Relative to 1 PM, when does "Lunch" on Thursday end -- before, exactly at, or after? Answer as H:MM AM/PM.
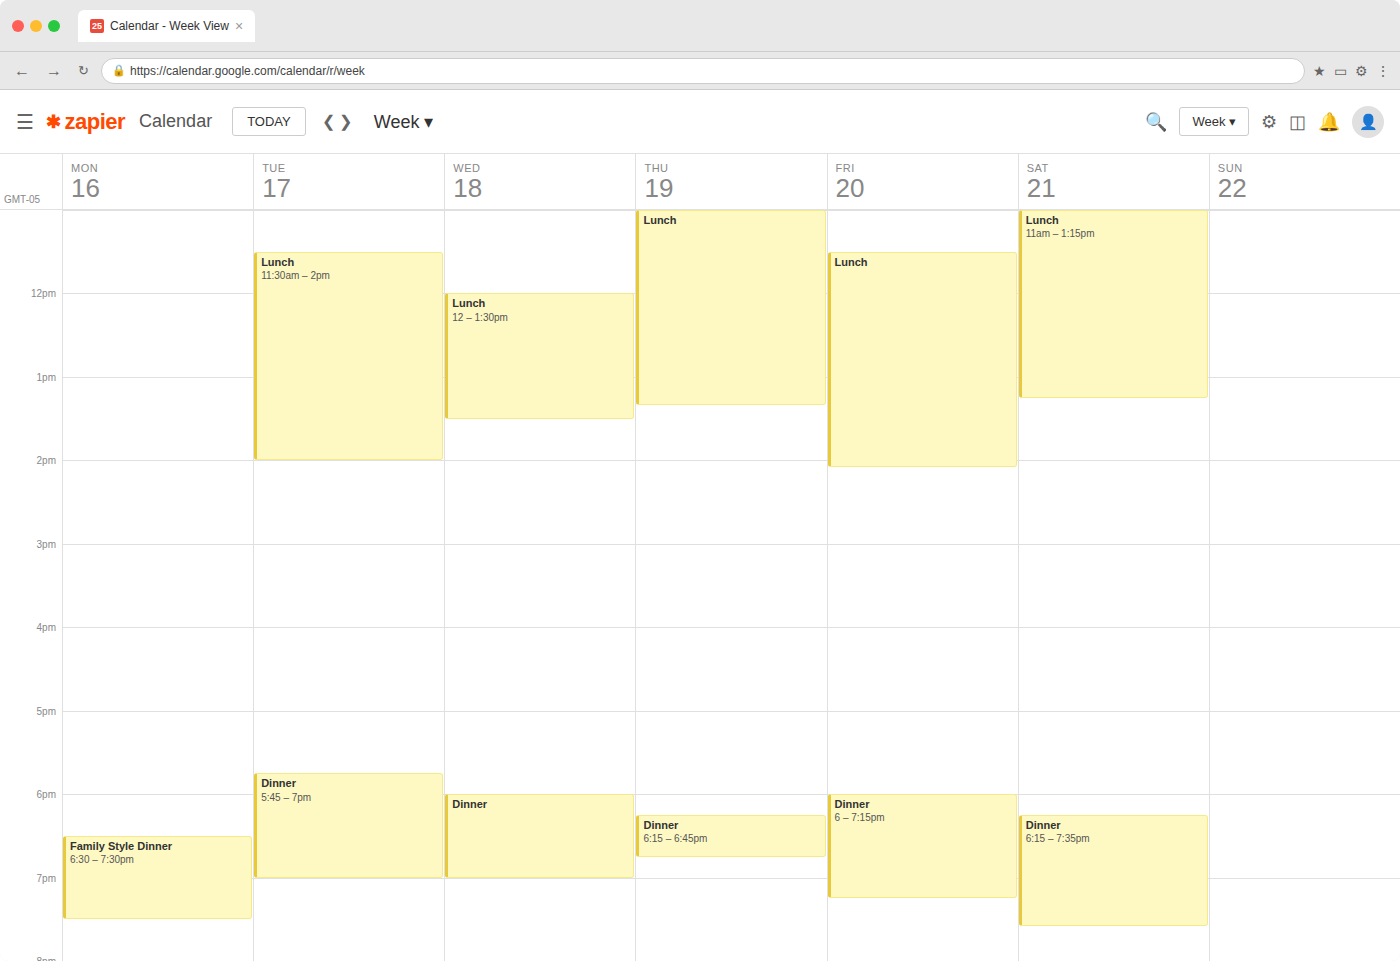
1:20 PM -- after 1 PM, 20 minutes below the 1 PM line.